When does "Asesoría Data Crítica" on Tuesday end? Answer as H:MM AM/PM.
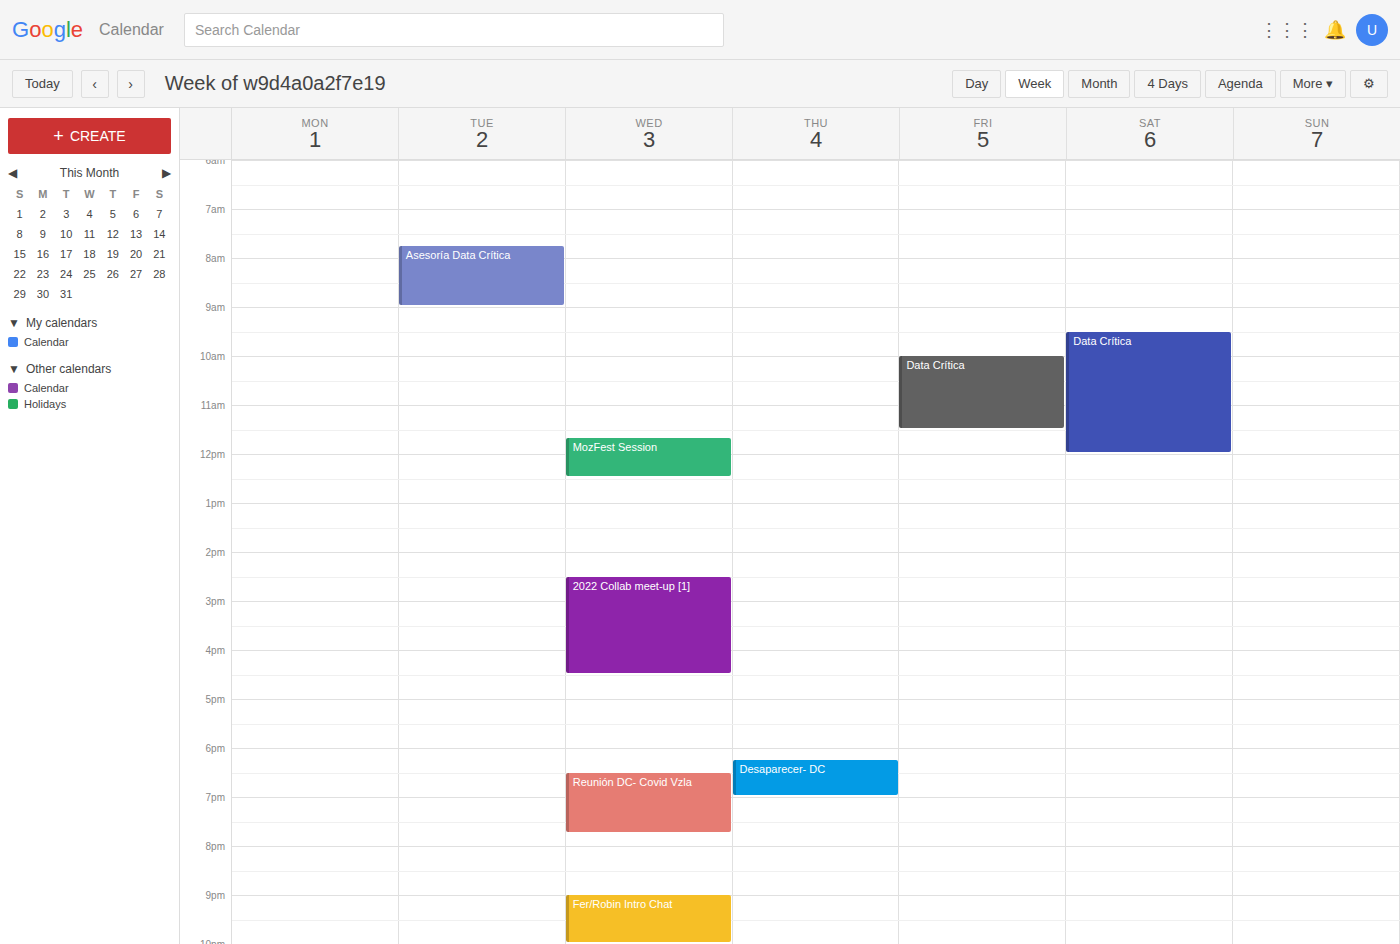
9:00 AM